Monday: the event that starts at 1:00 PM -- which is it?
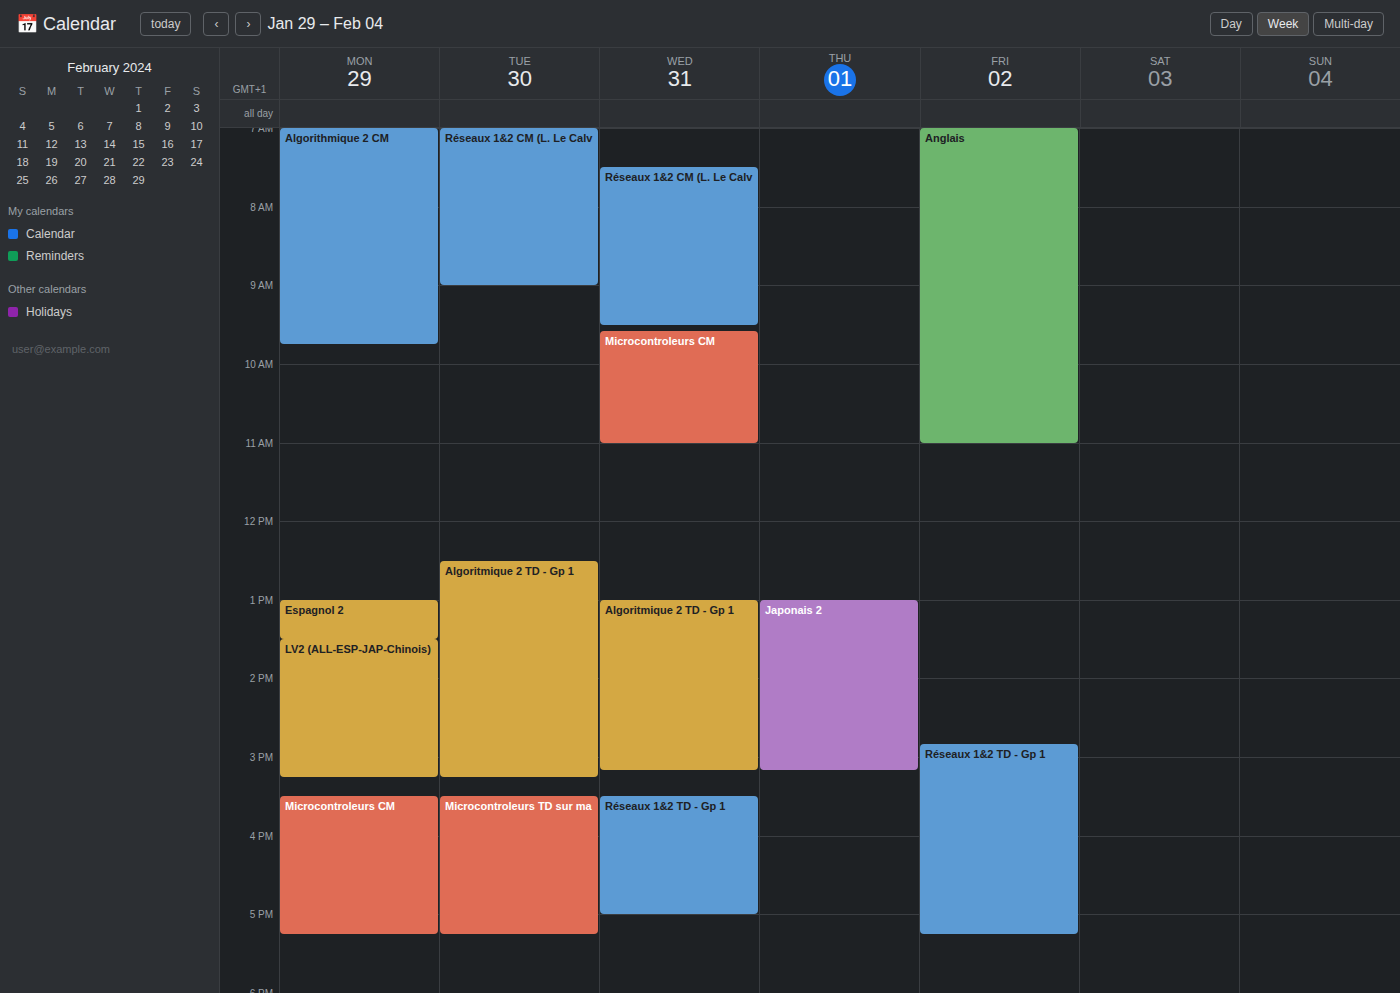
"Espagnol 2"